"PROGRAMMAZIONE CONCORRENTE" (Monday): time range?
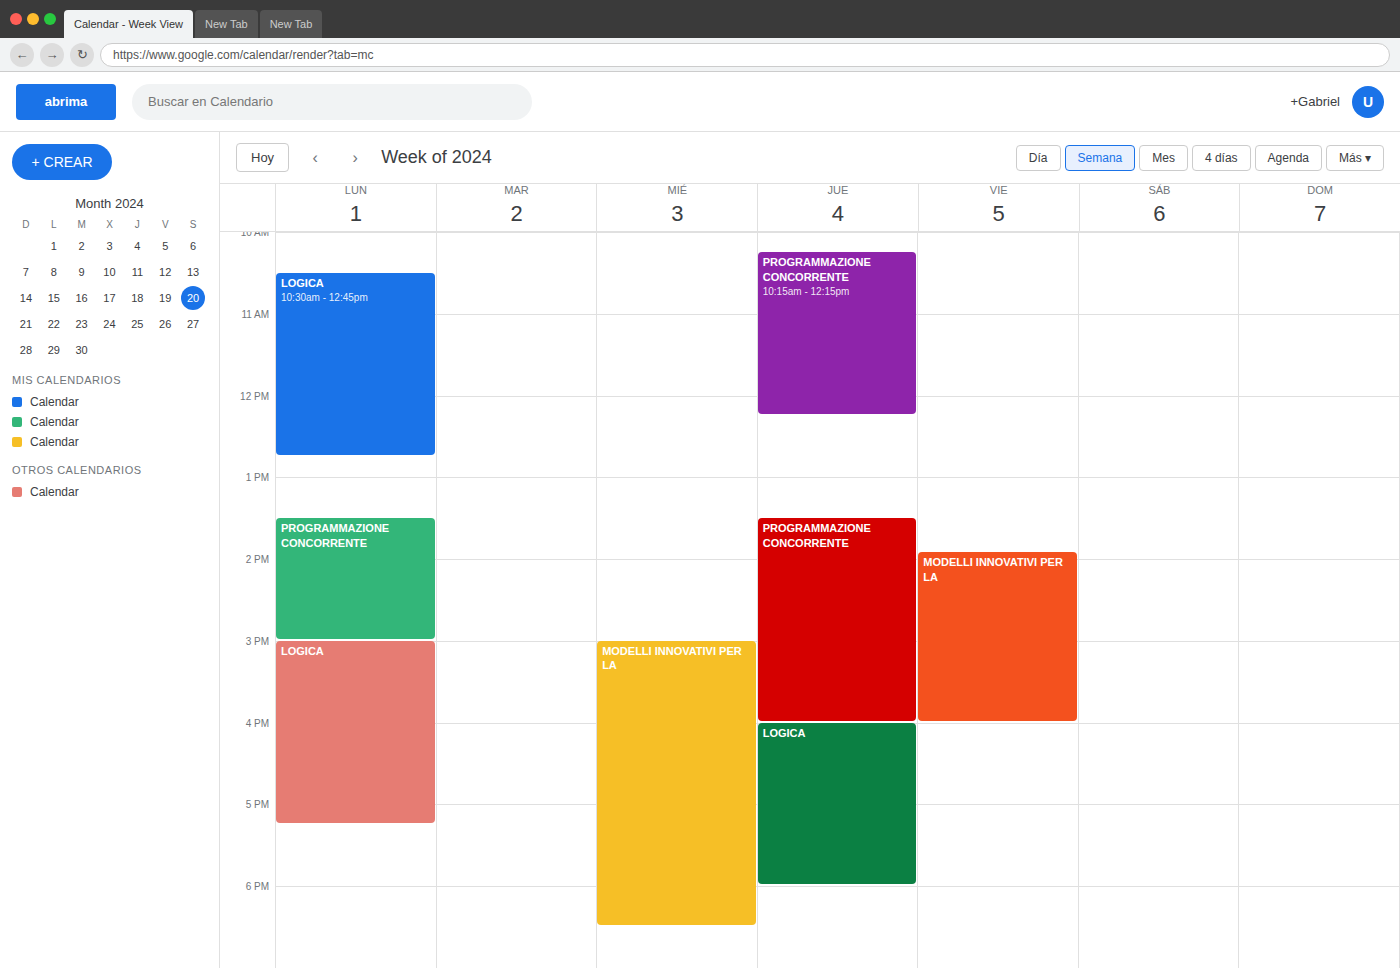
1:30 PM to 3:00 PM